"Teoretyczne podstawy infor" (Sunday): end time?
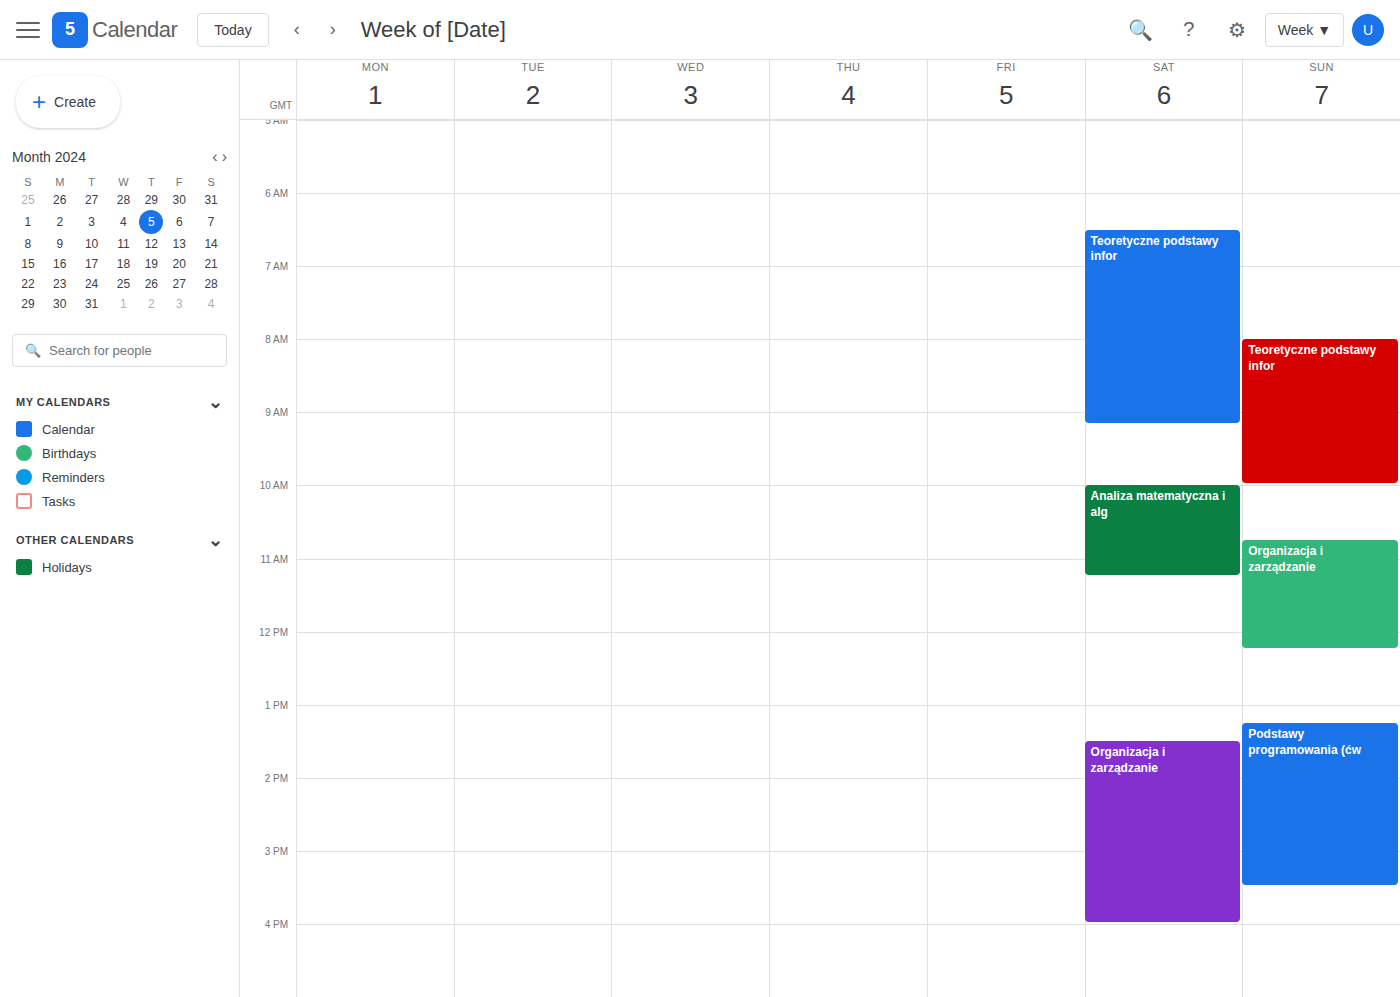
10:00 AM